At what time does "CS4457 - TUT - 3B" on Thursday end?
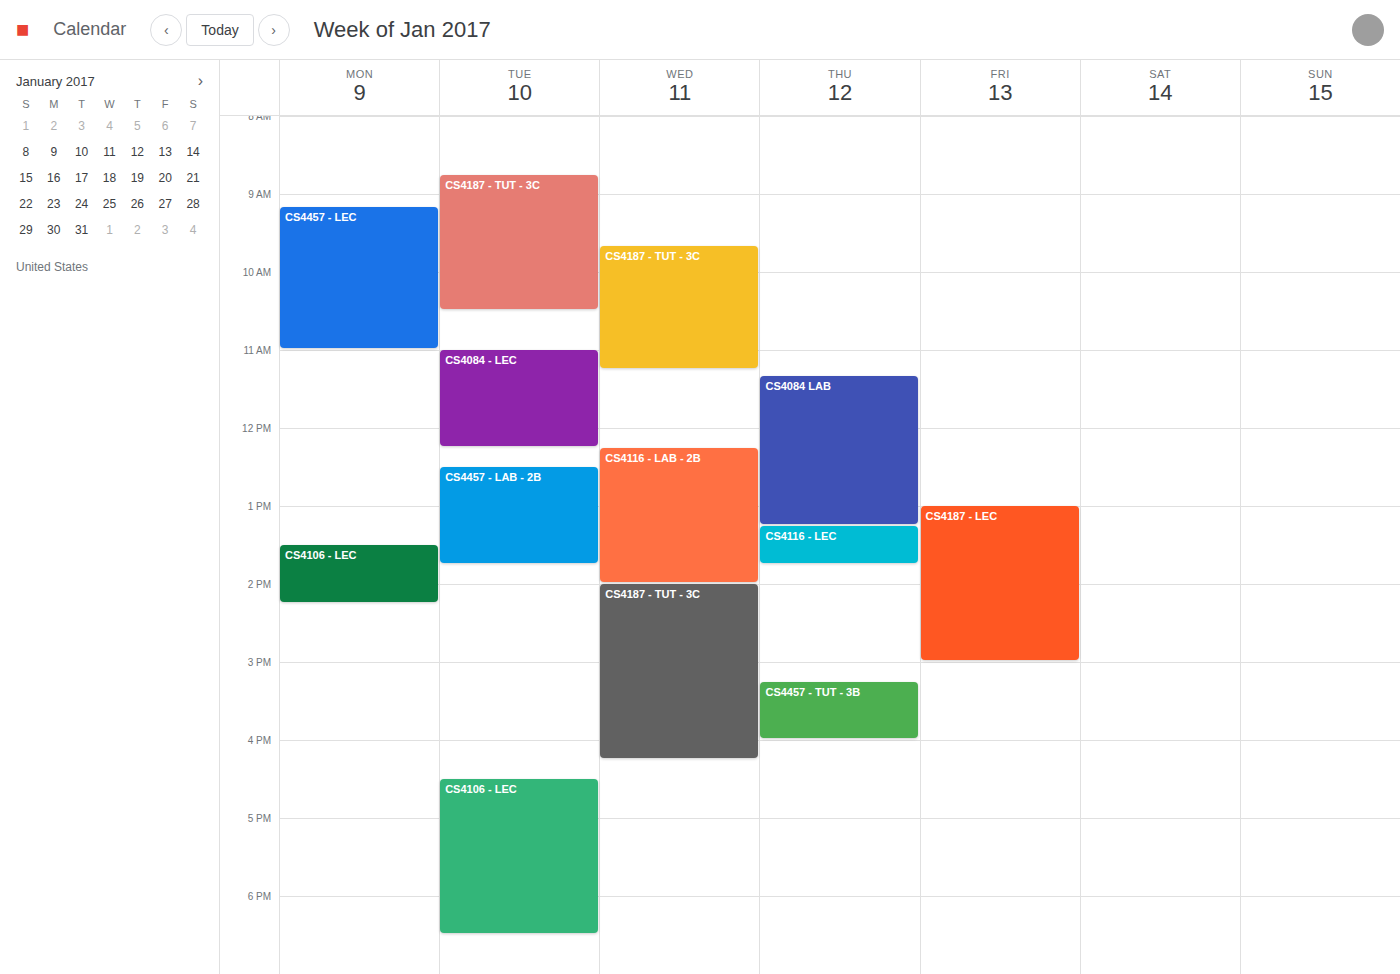
16:00